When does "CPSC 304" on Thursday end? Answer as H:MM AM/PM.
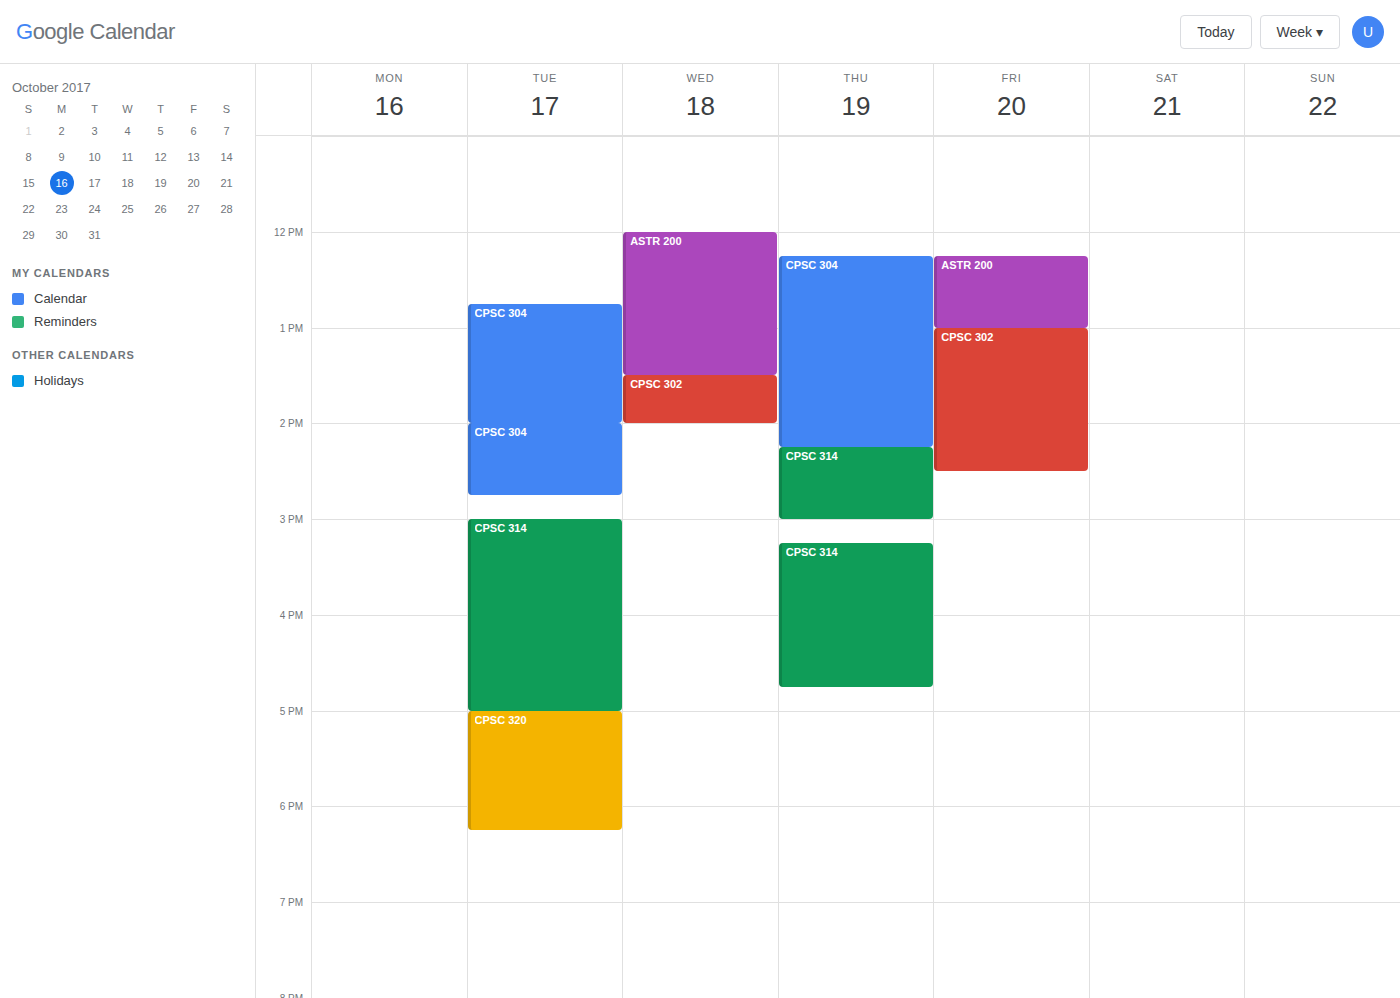
2:15 PM